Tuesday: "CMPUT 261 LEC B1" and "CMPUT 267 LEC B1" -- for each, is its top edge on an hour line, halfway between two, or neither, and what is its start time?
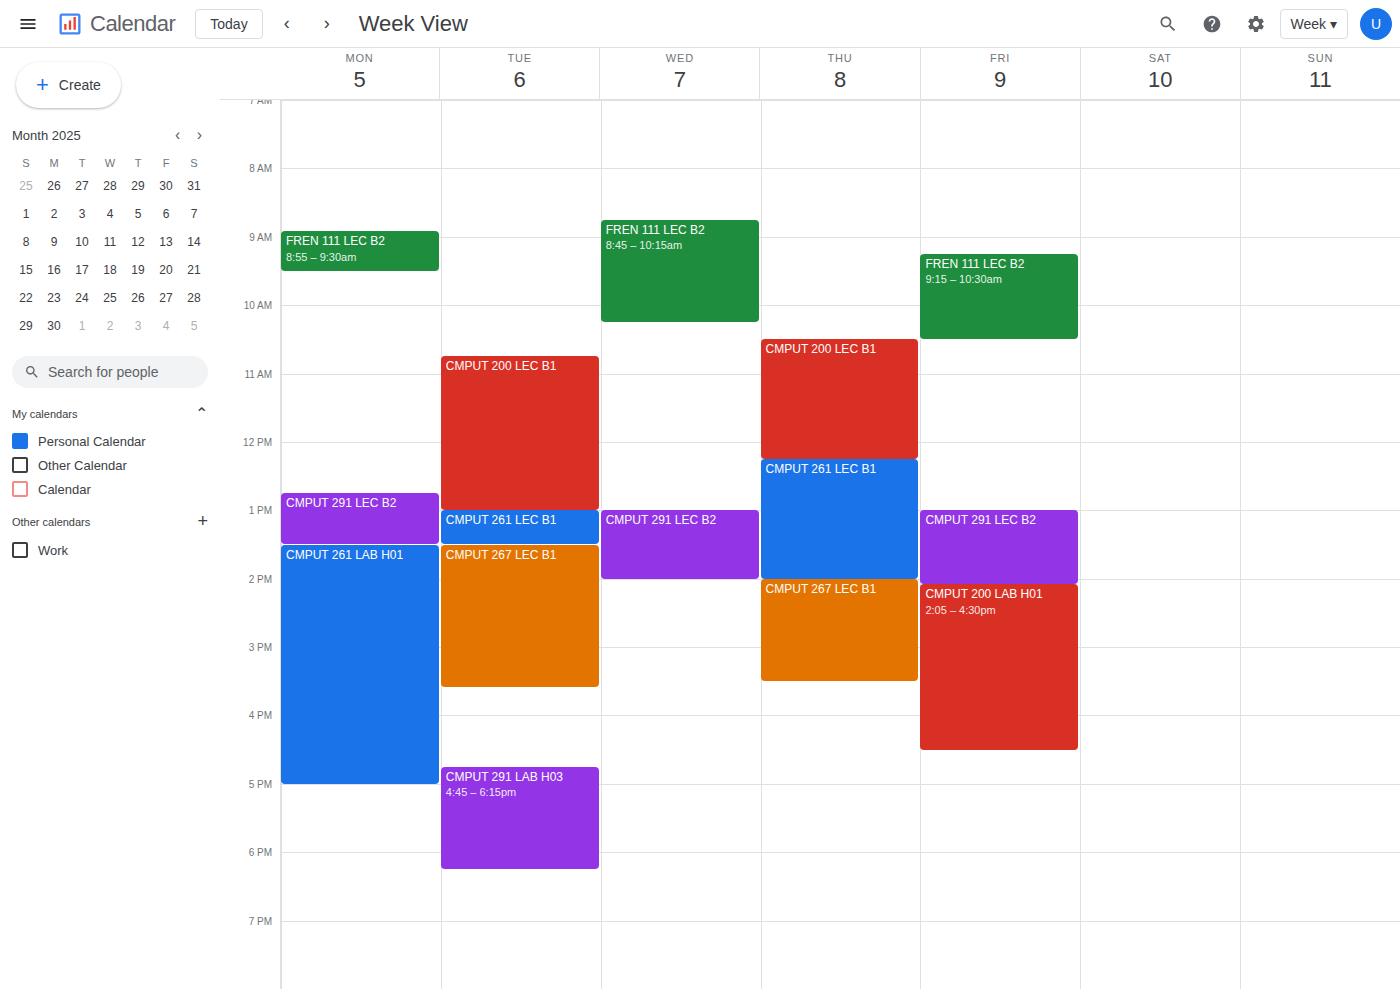
"CMPUT 261 LEC B1": 1:00 PM, exactly on the 1 PM line. "CMPUT 267 LEC B1": 1:30 PM, halfway between the 1 PM and 2 PM lines.